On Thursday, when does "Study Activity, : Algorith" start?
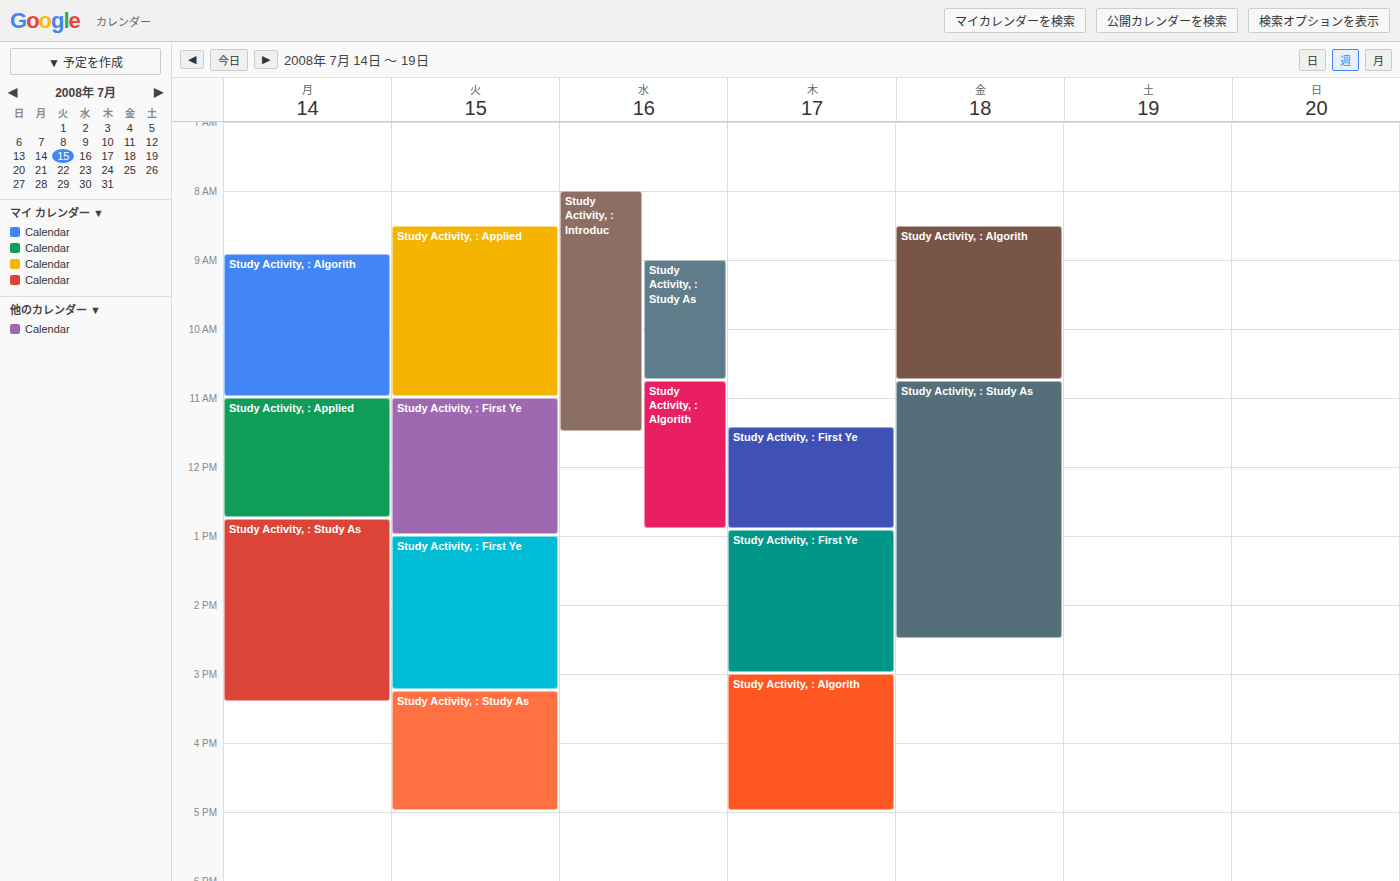
3:00 PM